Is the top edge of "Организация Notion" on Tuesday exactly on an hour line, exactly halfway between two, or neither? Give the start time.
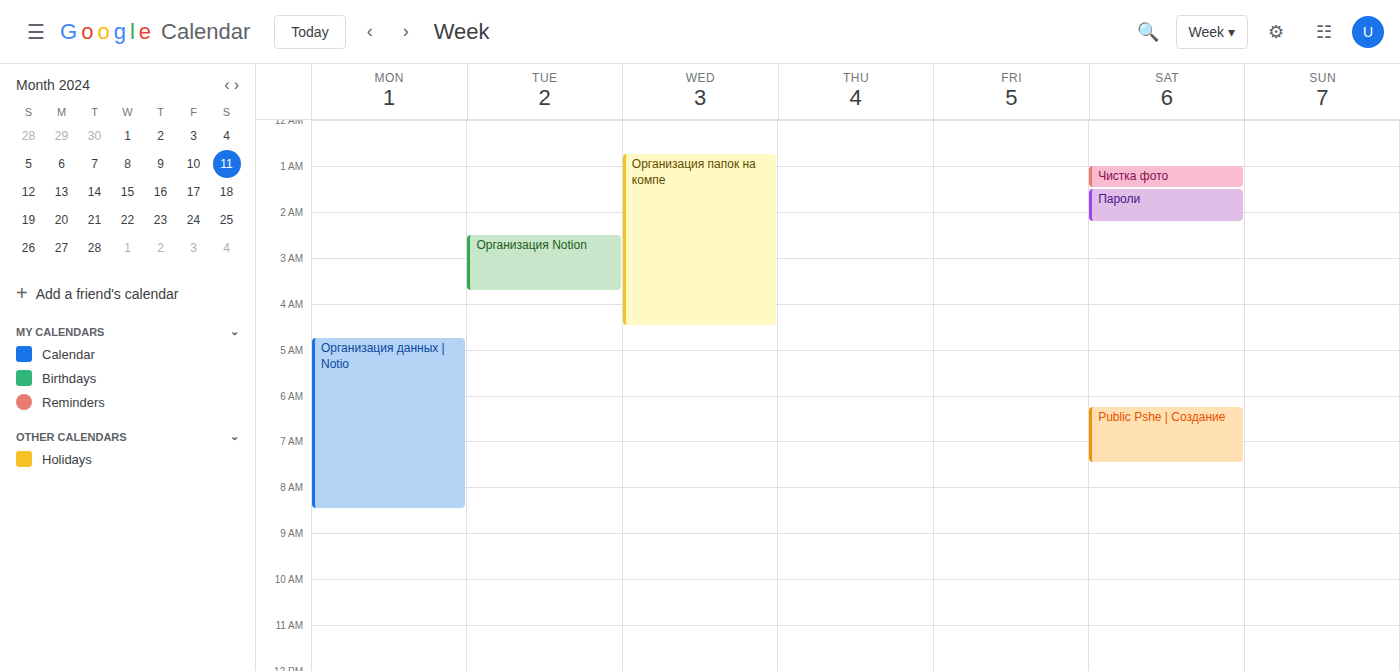
2:30 AM -- halfway between the 2 AM and 3 AM lines.